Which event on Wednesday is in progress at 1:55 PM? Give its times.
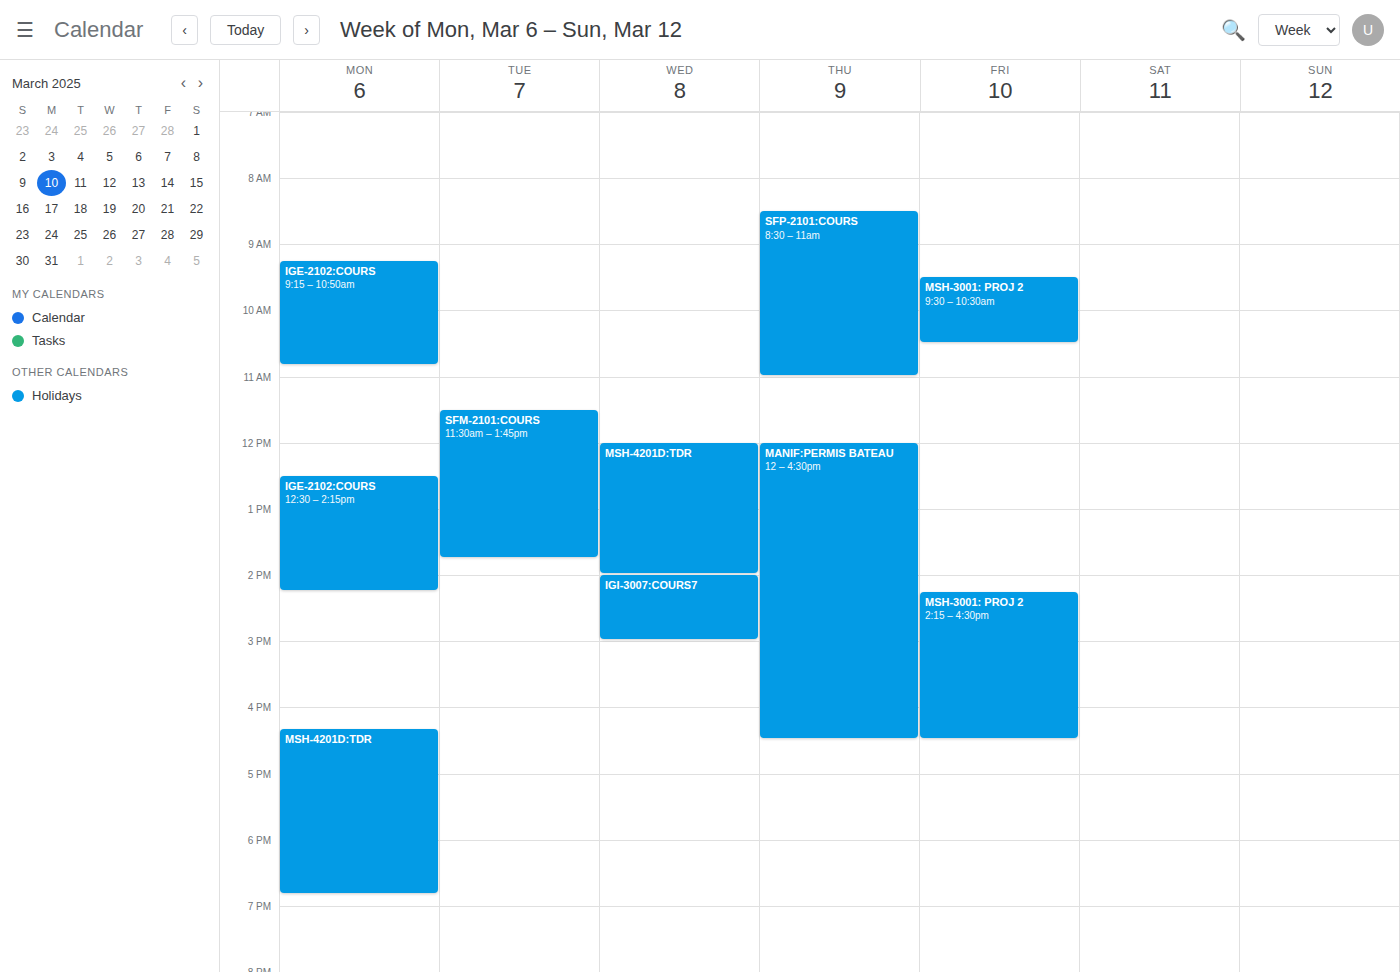
"MSH-4201D:TDR", 12:00 PM to 2:00 PM